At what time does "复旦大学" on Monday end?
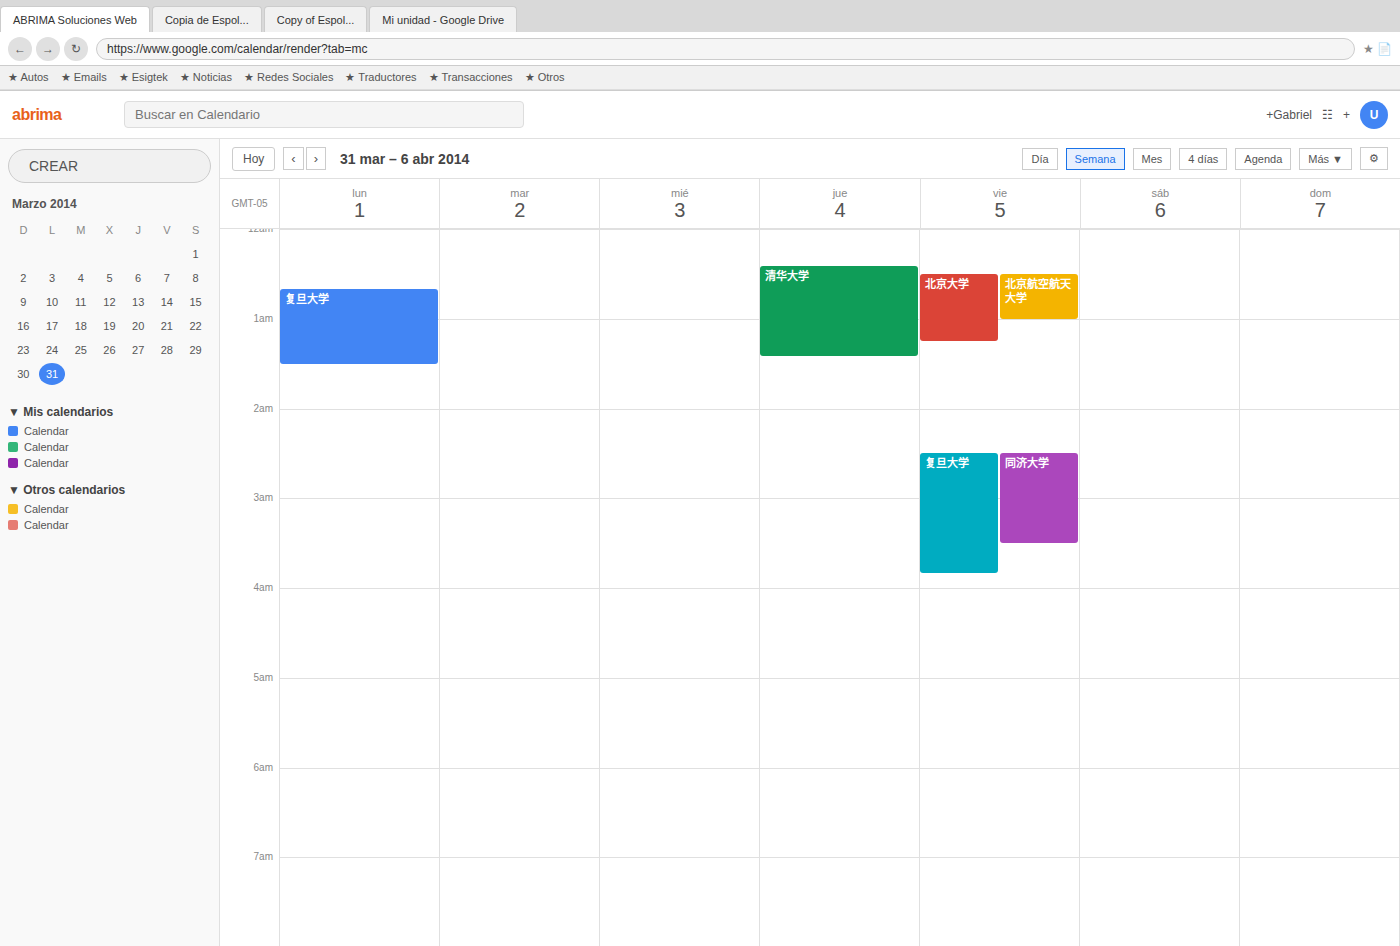
1:30 AM